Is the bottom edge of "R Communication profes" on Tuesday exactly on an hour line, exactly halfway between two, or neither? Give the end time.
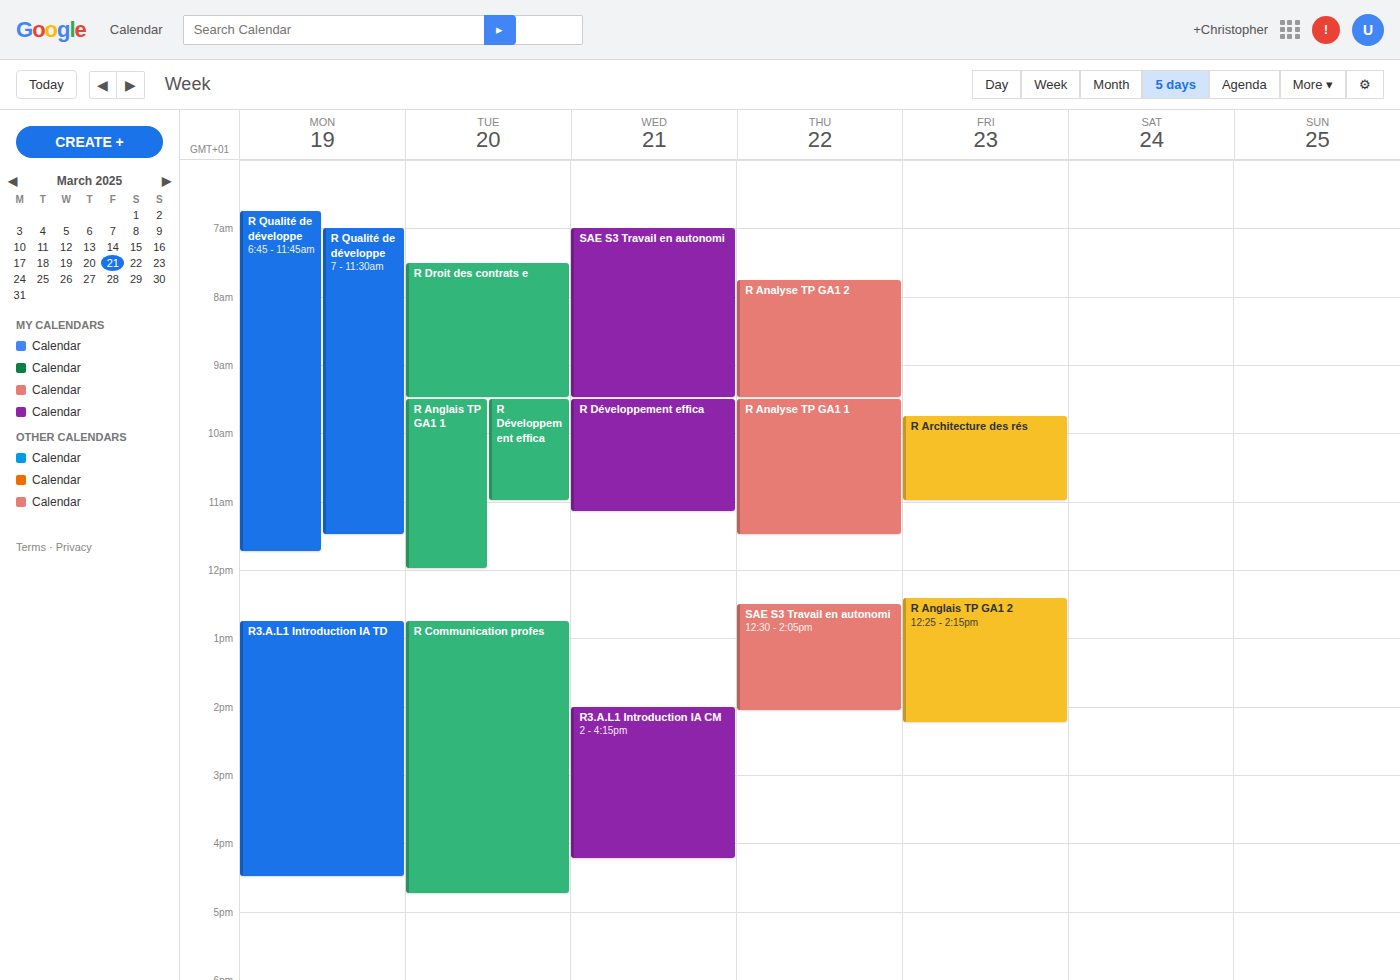
4:45 PM -- neither: three quarters of the way from the 4 PM line to the 5 PM line.